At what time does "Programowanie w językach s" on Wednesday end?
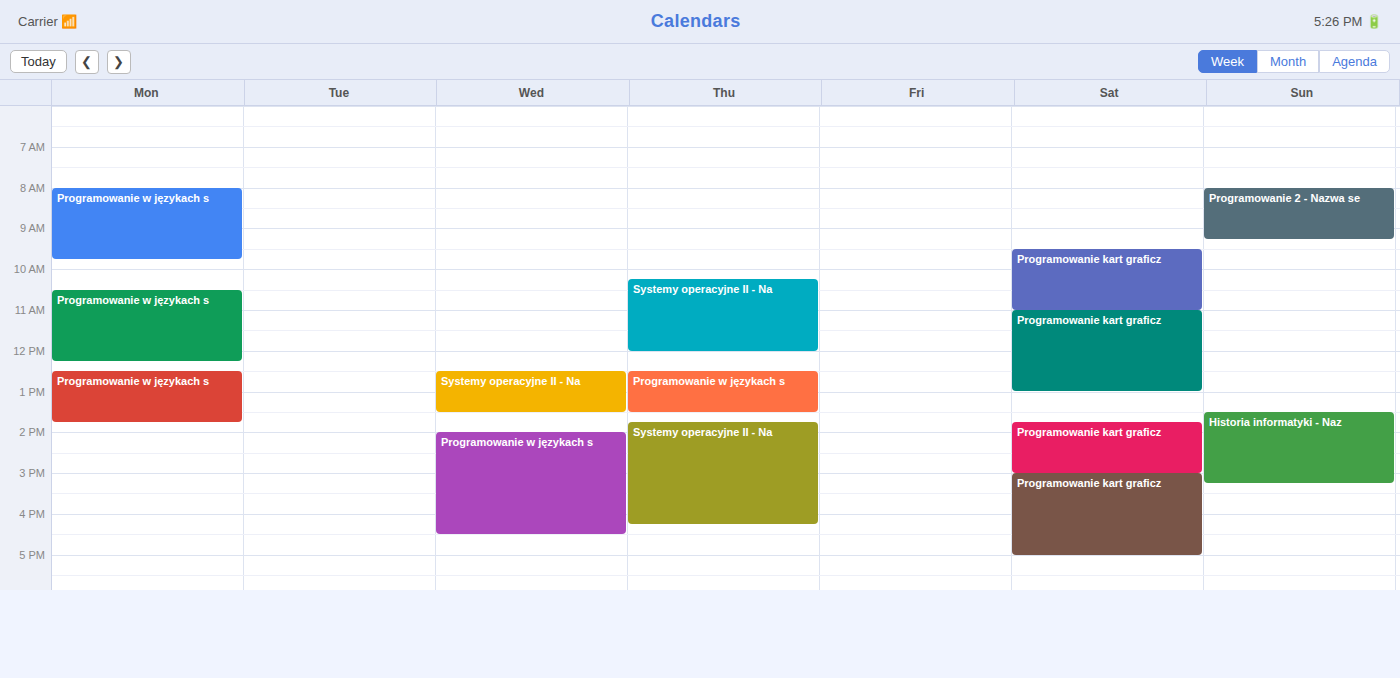
16:30